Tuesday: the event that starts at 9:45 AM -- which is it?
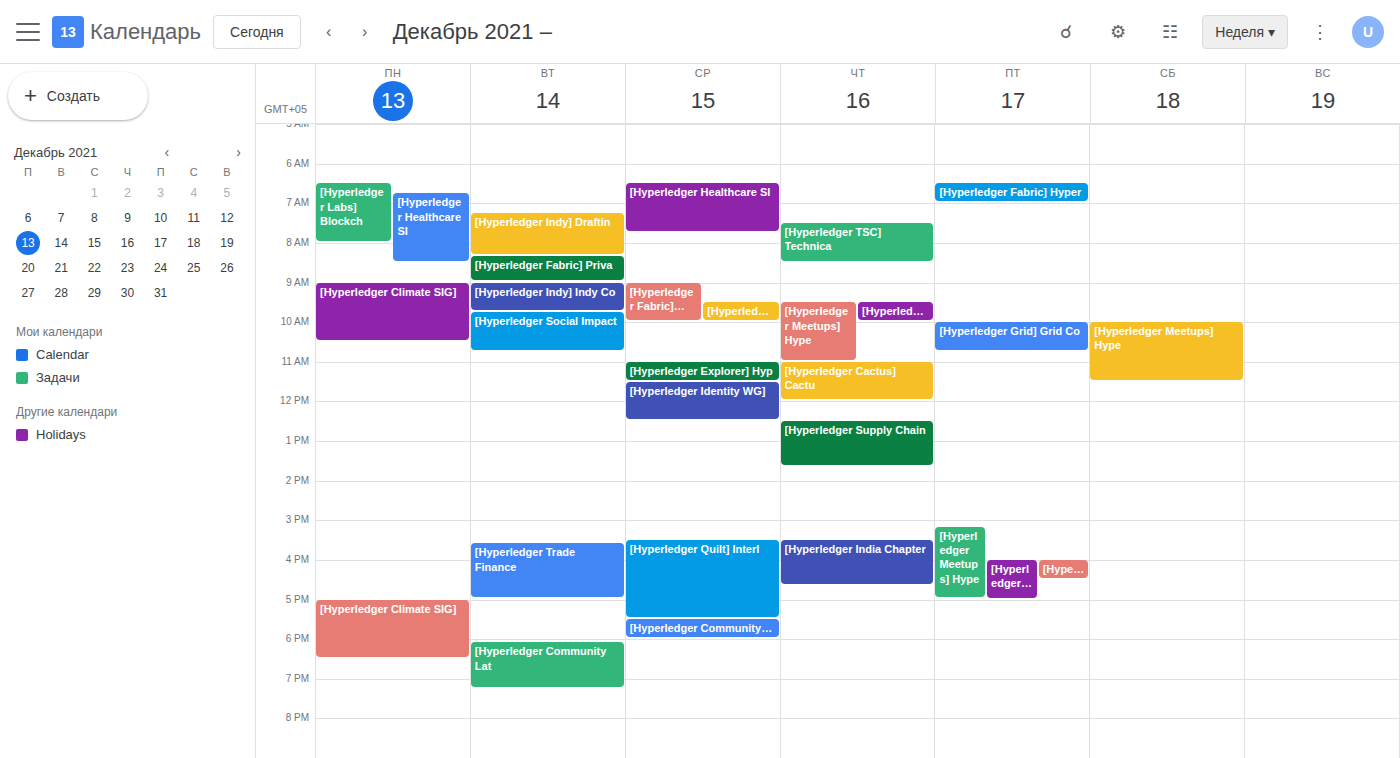
"[Hyperledger Social Impact"